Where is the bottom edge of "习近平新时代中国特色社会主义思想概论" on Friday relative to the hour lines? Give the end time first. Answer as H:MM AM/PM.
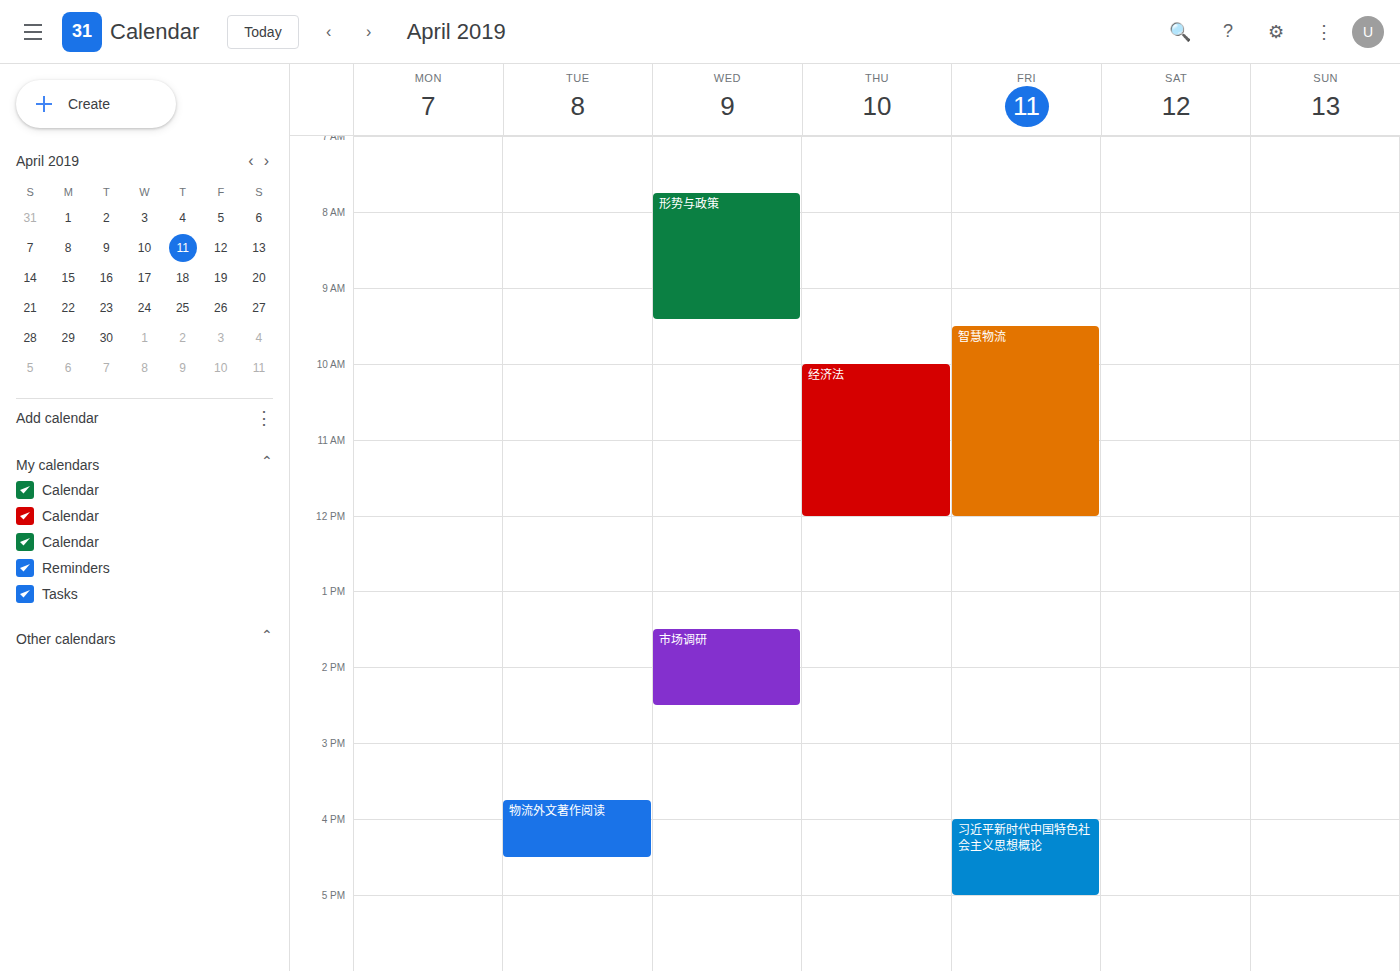
5:00 PM -- exactly on the 5 PM line.